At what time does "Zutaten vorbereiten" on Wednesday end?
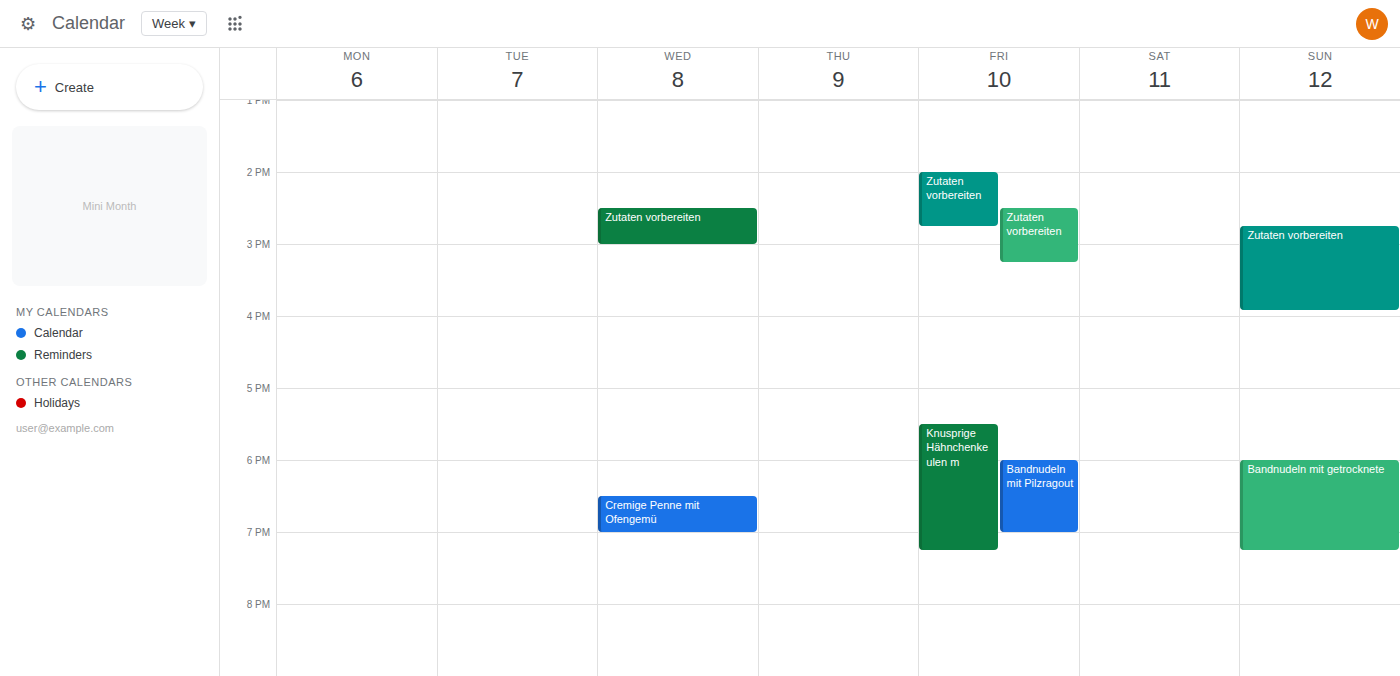
3:00 PM